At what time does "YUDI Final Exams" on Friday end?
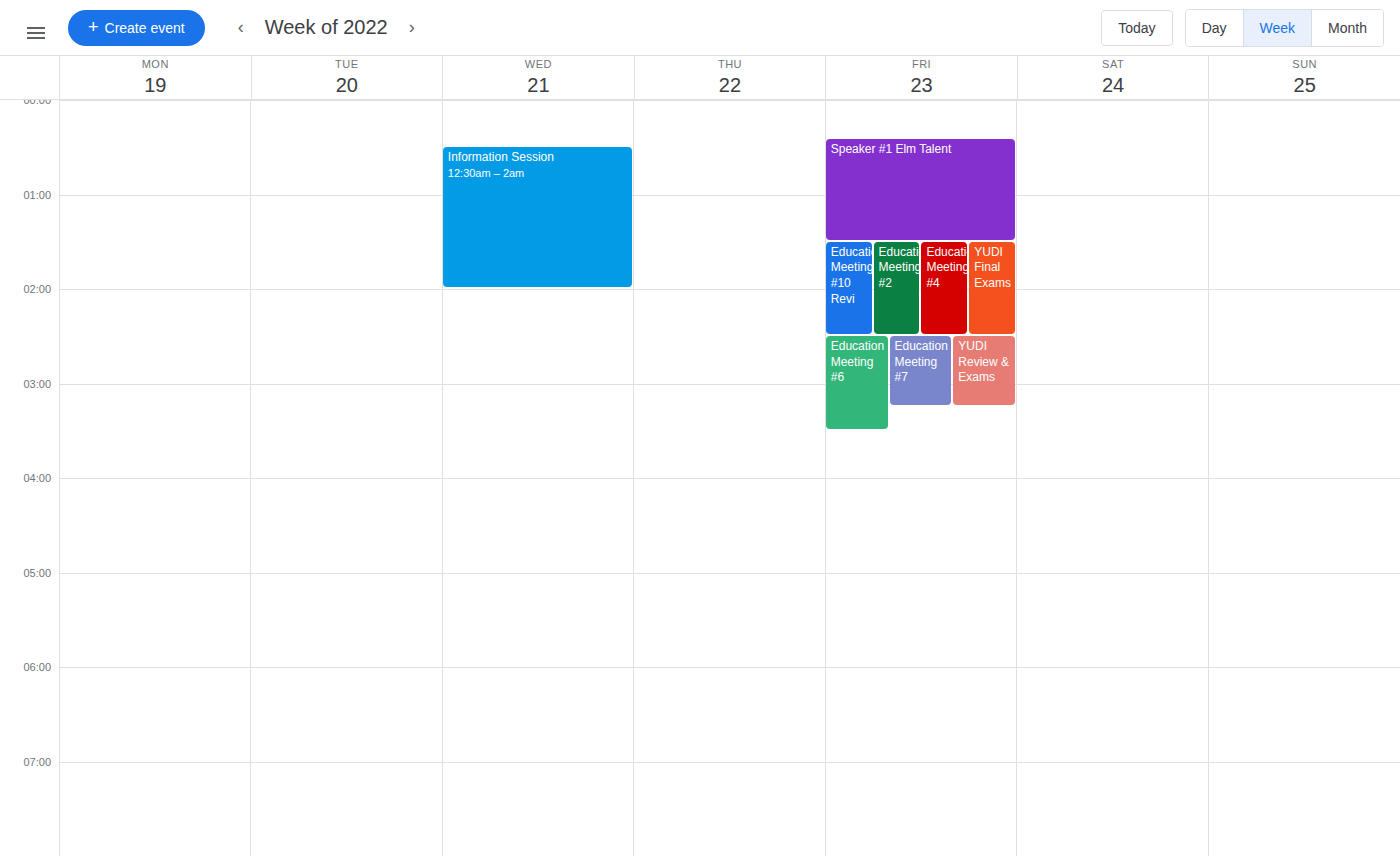
02:30